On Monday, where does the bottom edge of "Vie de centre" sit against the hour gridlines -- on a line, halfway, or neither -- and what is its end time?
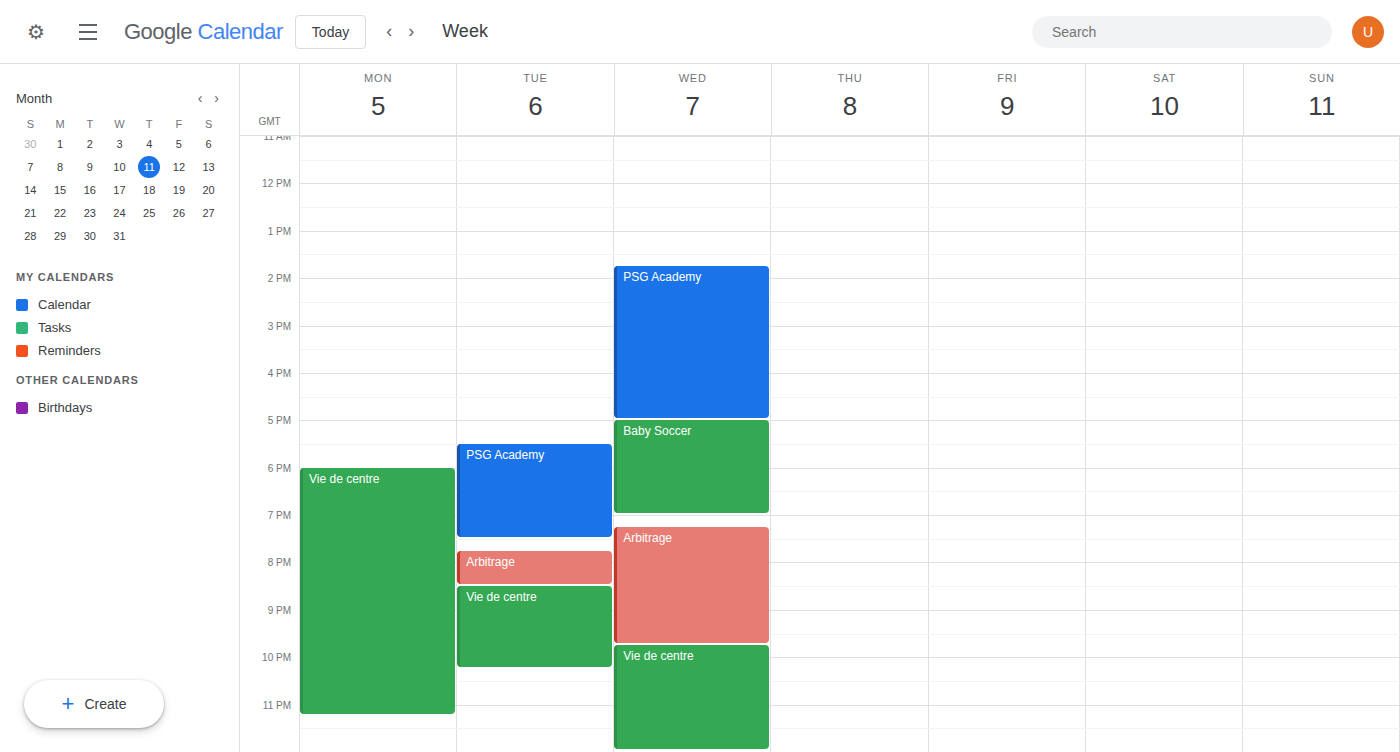
11:15 PM -- neither: a quarter of the way from the 11 PM line to the 12 AM line.